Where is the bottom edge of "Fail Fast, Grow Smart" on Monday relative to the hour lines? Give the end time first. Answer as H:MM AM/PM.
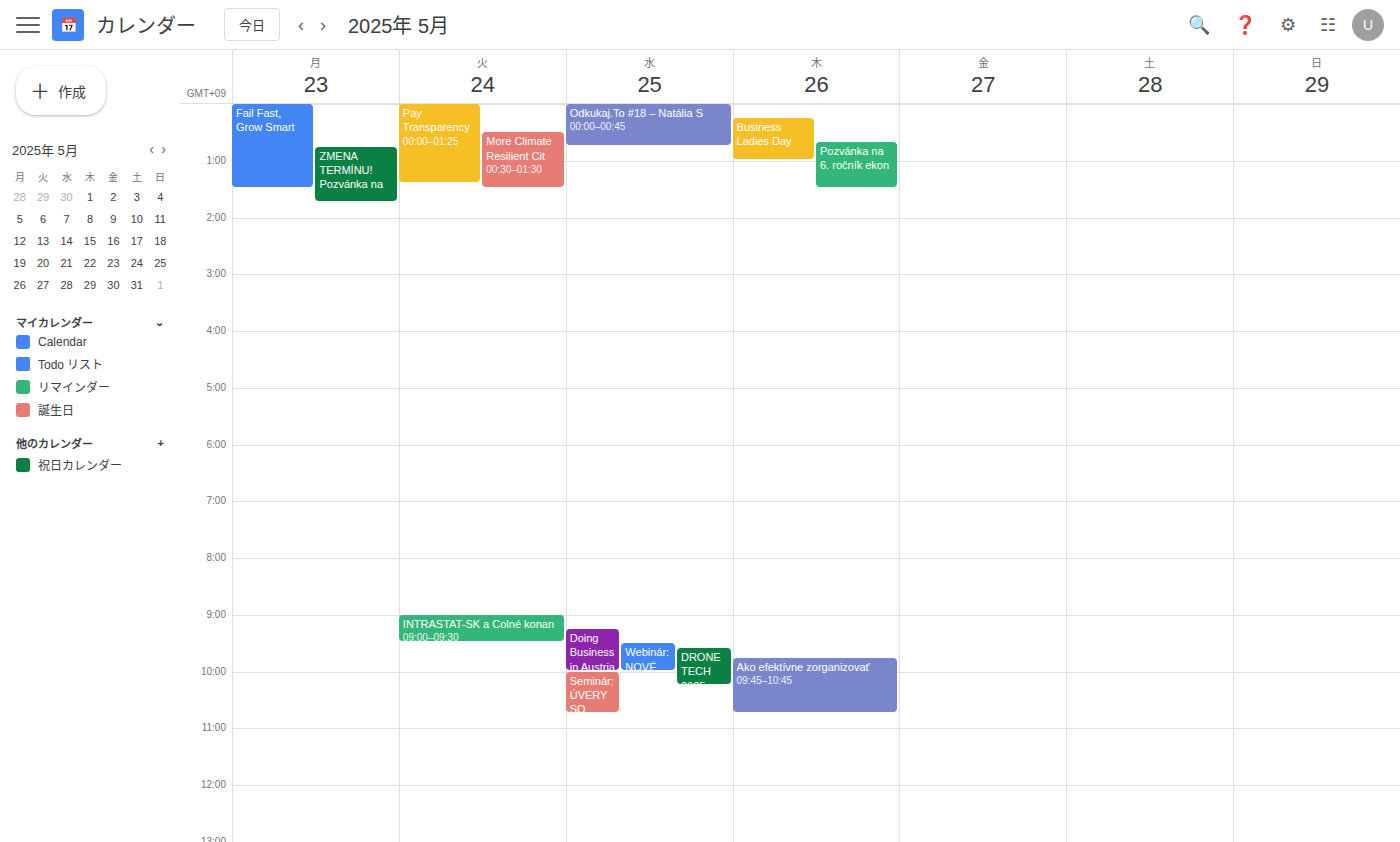
1:30 AM -- halfway between the 1 AM and 2 AM lines.